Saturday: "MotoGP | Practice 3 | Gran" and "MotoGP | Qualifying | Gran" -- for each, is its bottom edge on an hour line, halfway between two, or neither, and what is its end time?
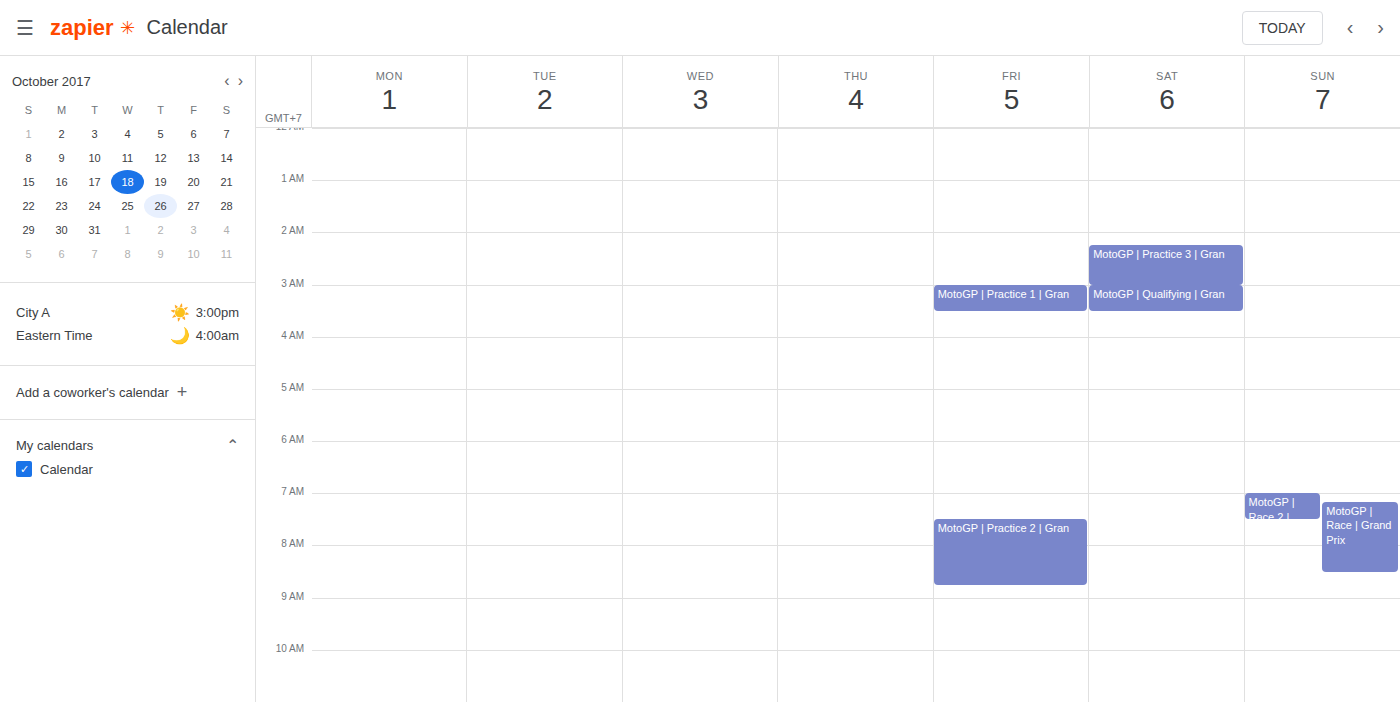
"MotoGP | Practice 3 | Gran": 3:00 AM, exactly on the 3 AM line. "MotoGP | Qualifying | Gran": 3:30 AM, halfway between the 3 AM and 4 AM lines.